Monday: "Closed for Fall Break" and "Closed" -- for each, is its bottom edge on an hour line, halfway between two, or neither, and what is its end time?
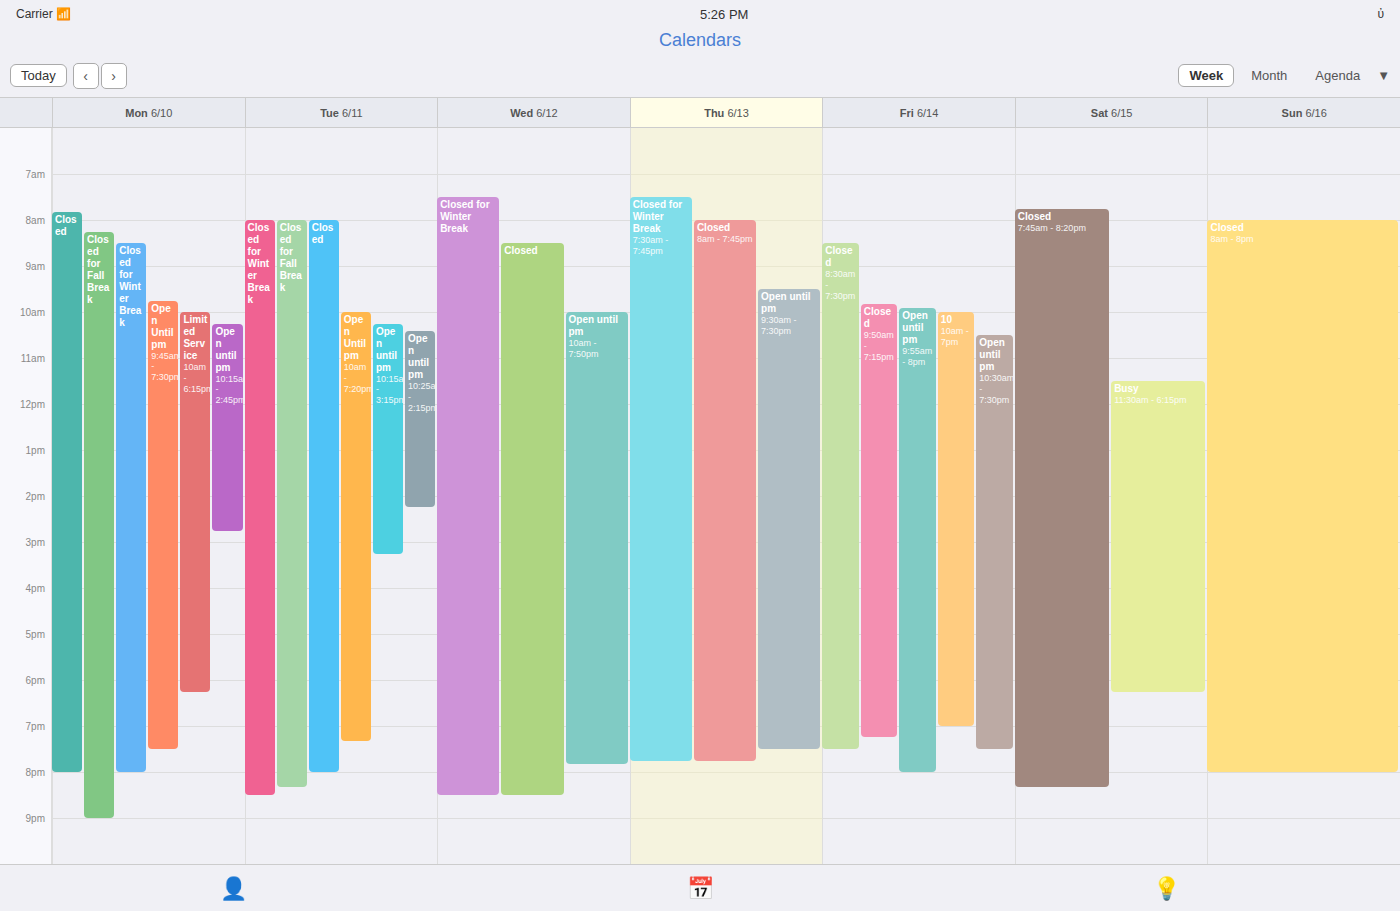
"Closed for Fall Break": 21:00, exactly on the 21:00 line. "Closed": 20:00, exactly on the 20:00 line.